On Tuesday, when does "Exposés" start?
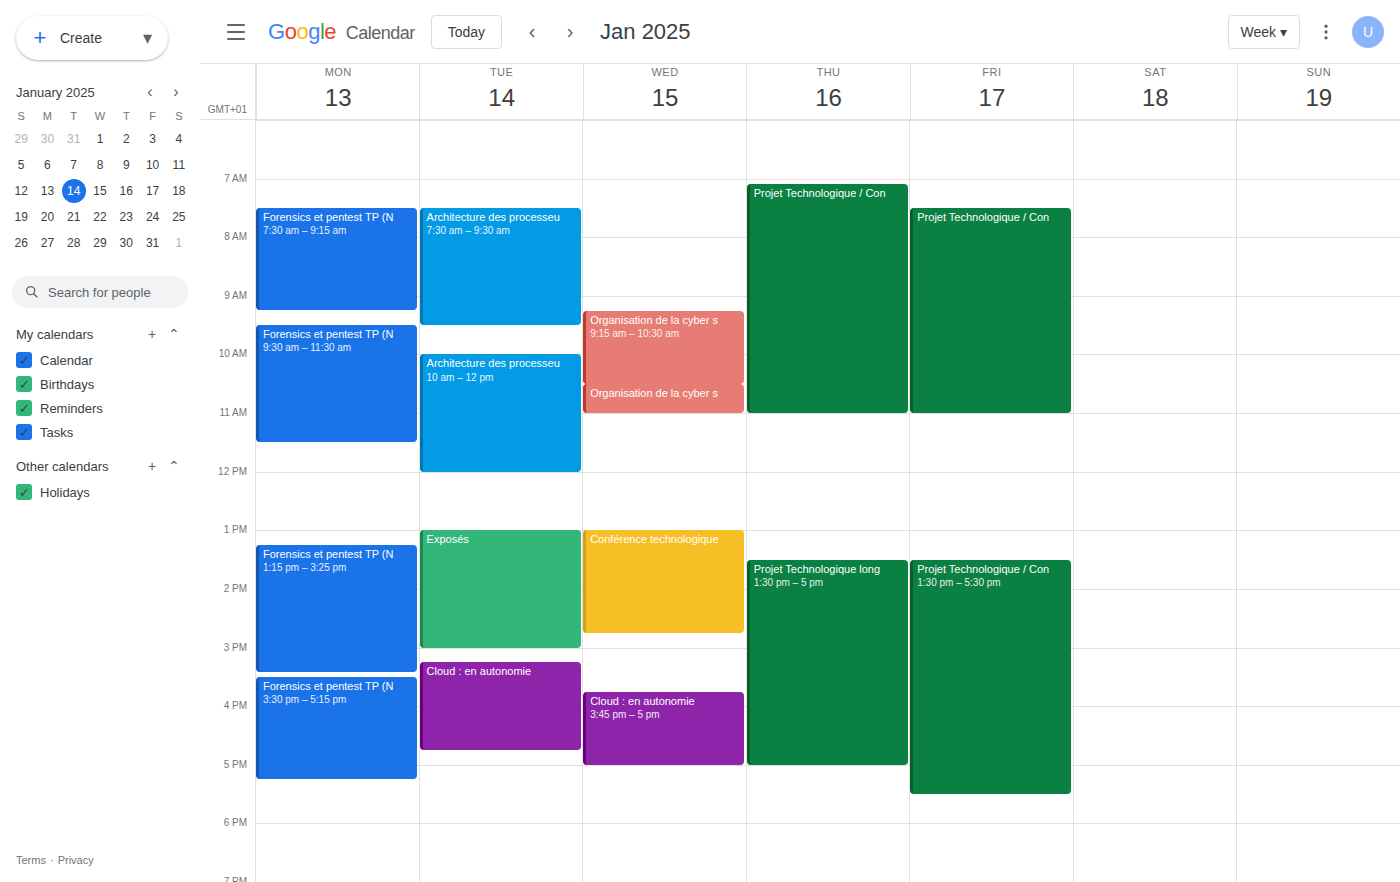
1:00 PM